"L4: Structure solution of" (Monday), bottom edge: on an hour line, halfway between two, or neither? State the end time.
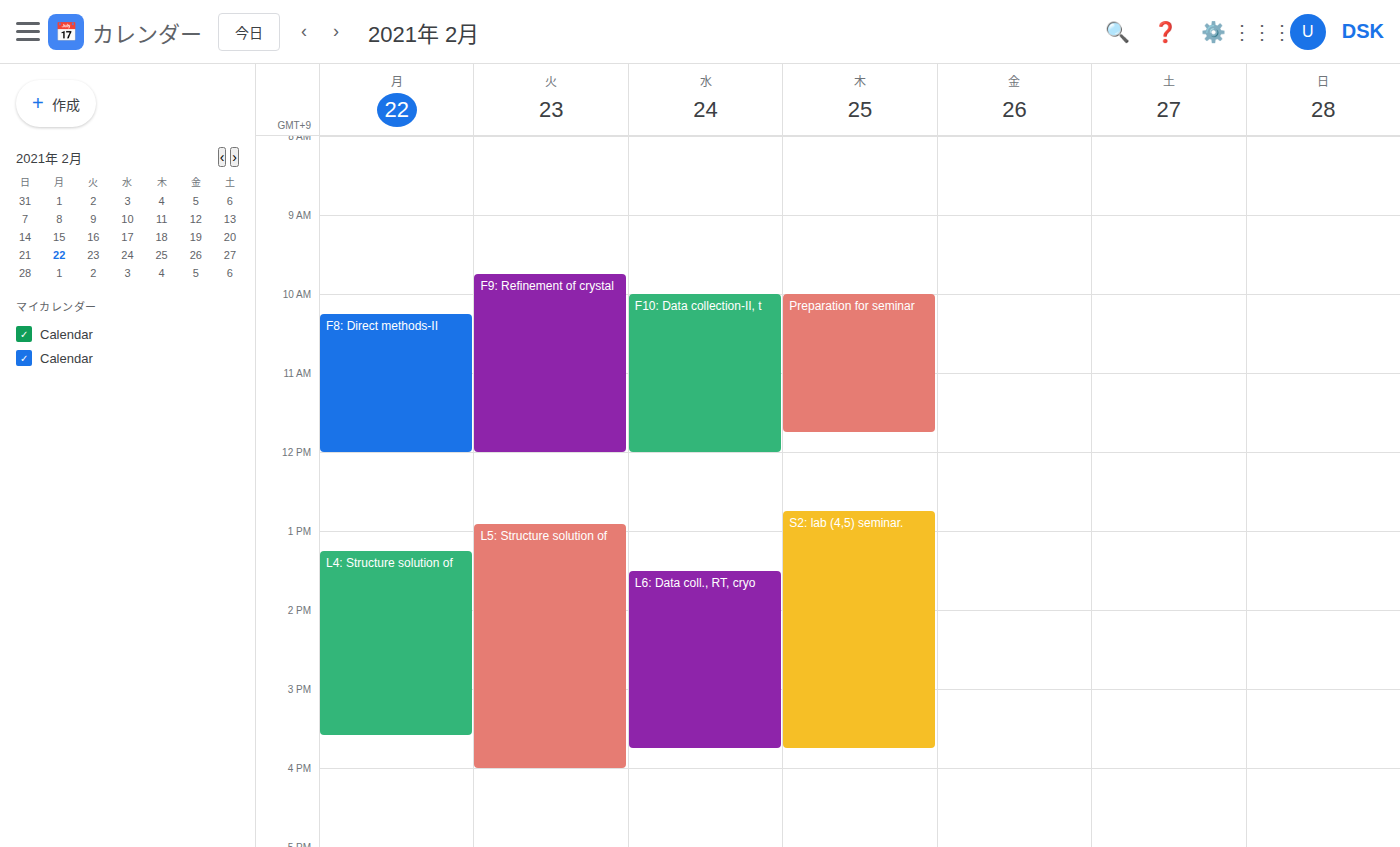
3:35 PM -- neither: 35 minutes below the 3 PM line and 25 minutes above the 4 PM line.